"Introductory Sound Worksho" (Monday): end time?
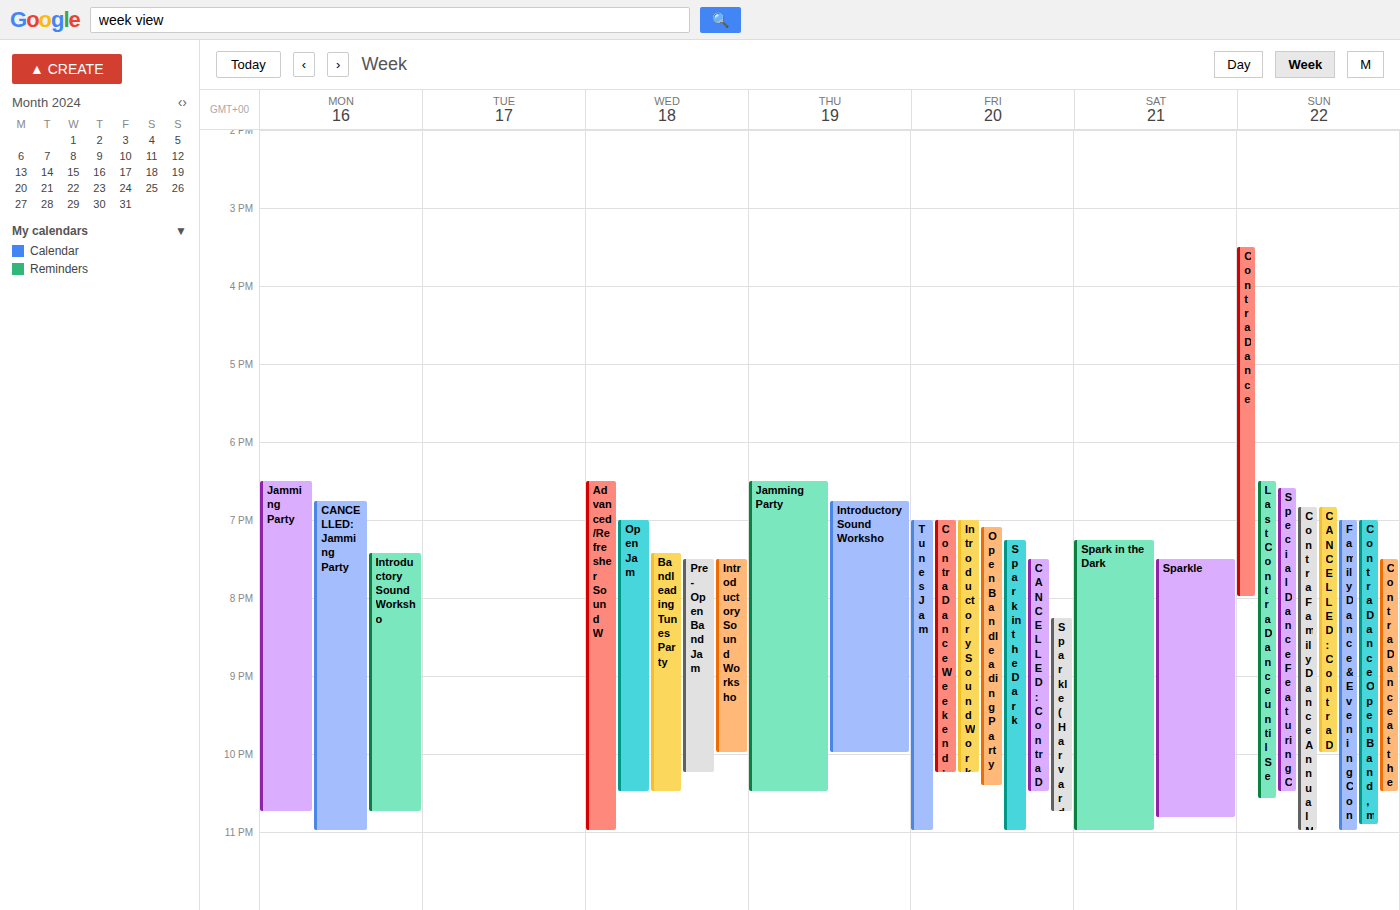
10:45 PM